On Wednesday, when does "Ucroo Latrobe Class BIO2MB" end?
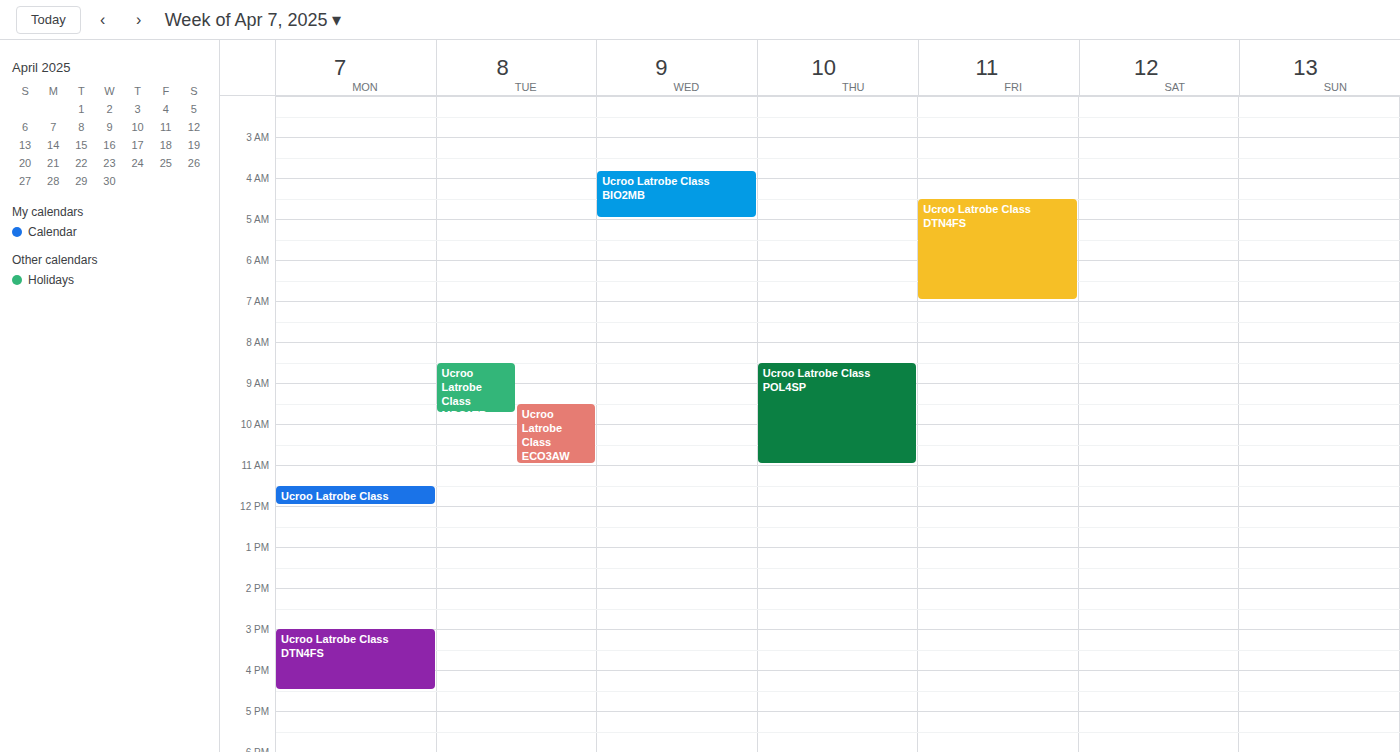
5:00 AM